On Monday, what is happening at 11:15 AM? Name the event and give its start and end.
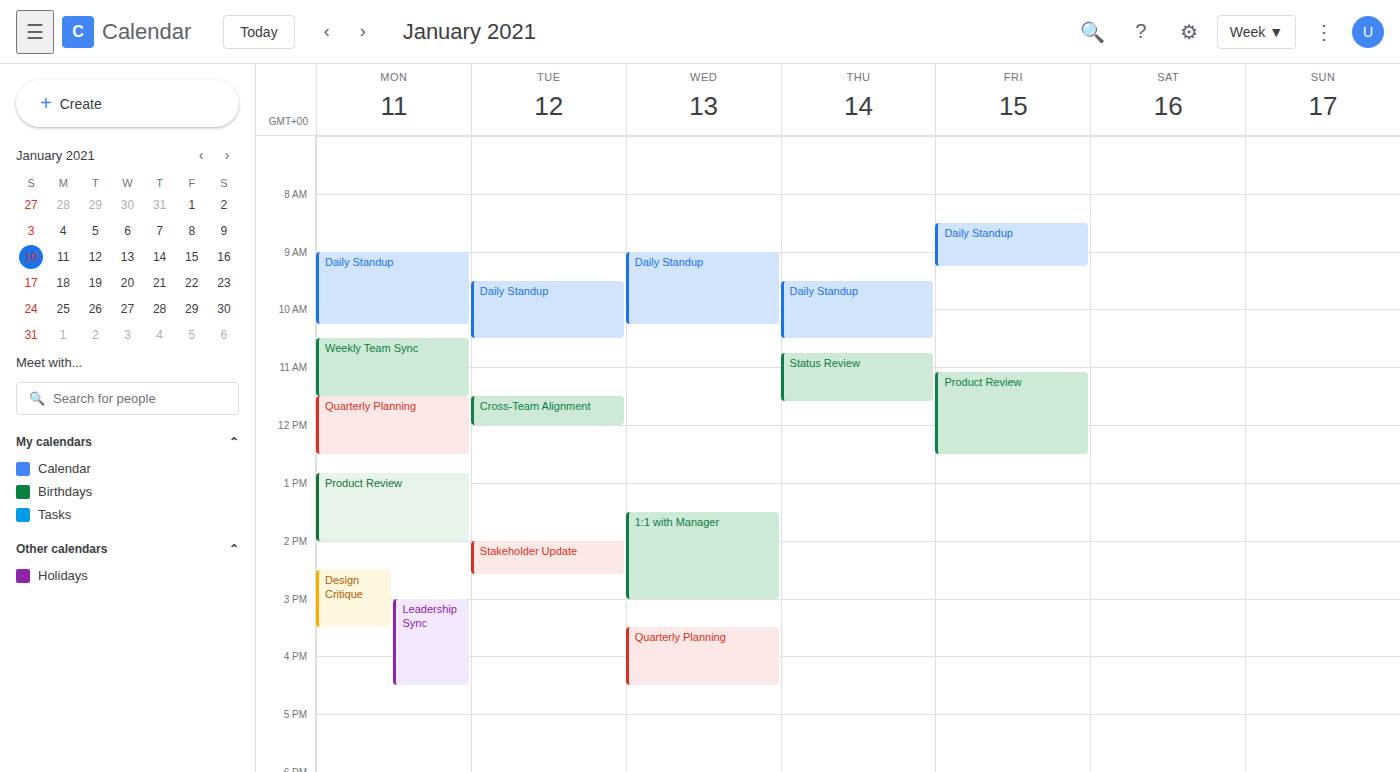
"Weekly Team Sync", 10:30 AM to 11:30 AM